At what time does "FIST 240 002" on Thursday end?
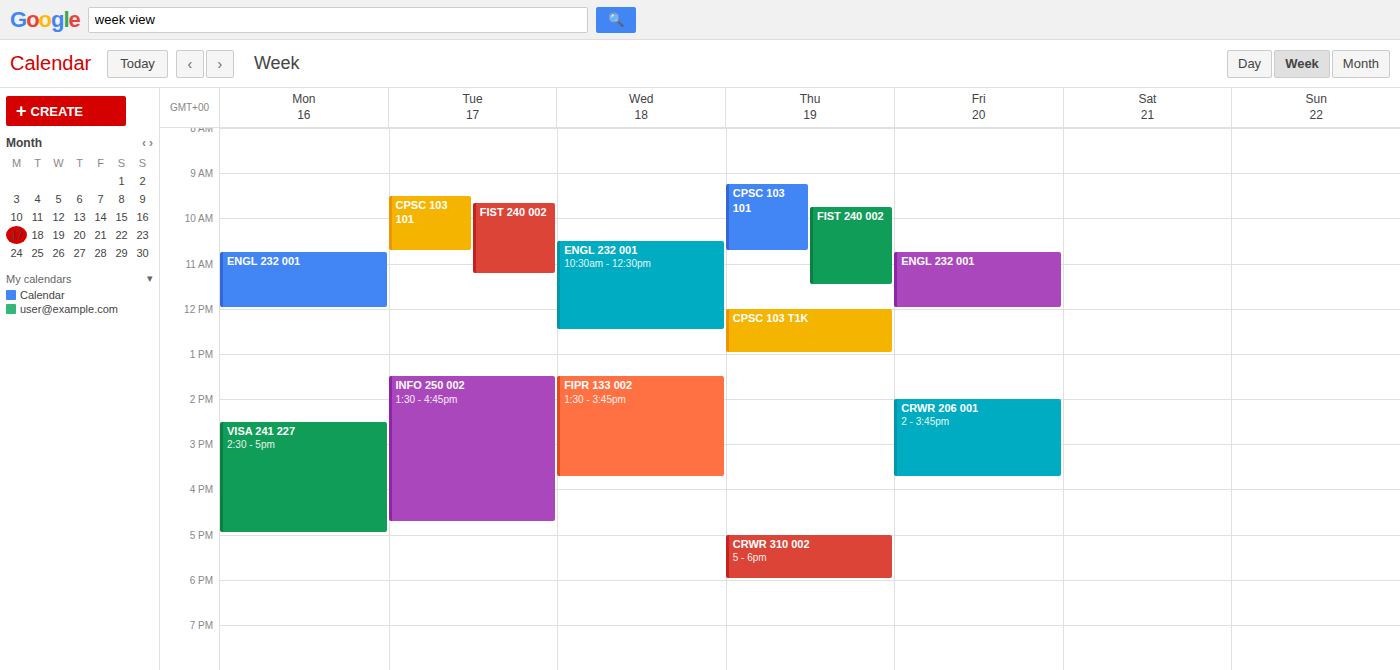
11:30 AM